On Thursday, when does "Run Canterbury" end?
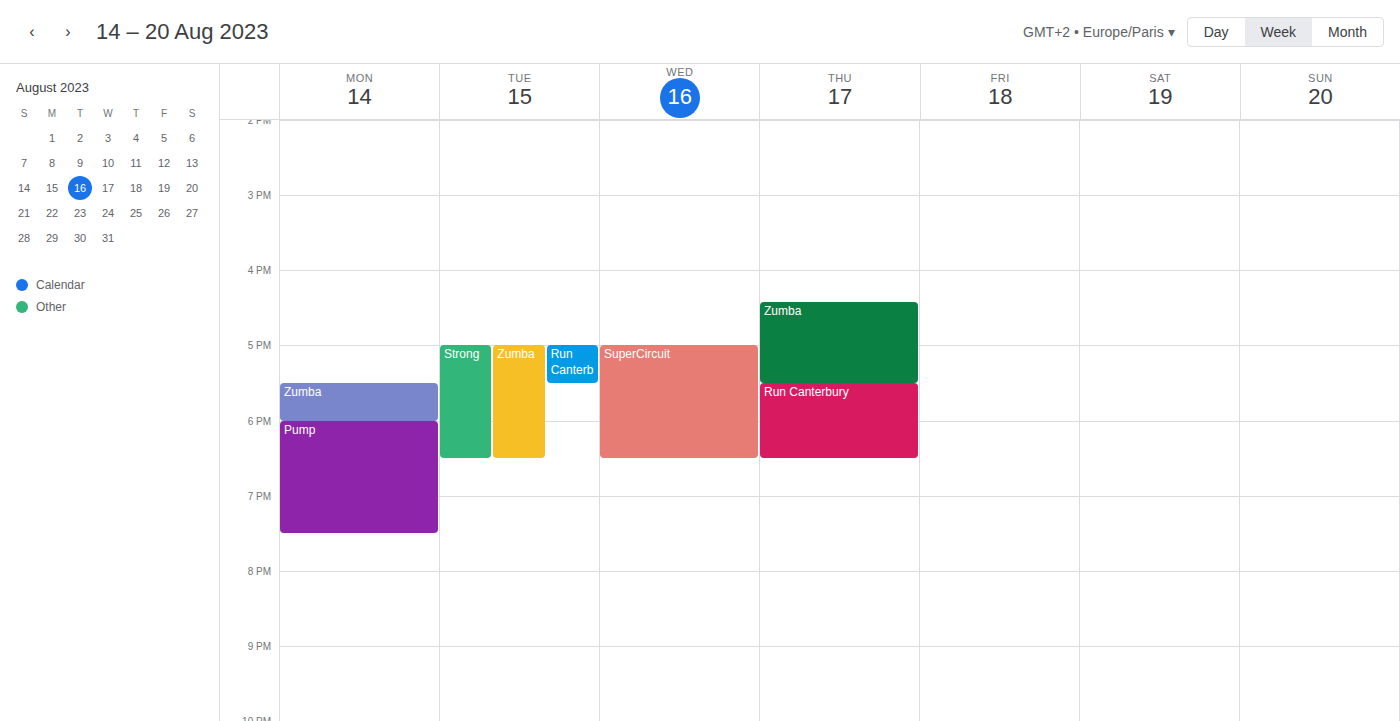
6:30 PM